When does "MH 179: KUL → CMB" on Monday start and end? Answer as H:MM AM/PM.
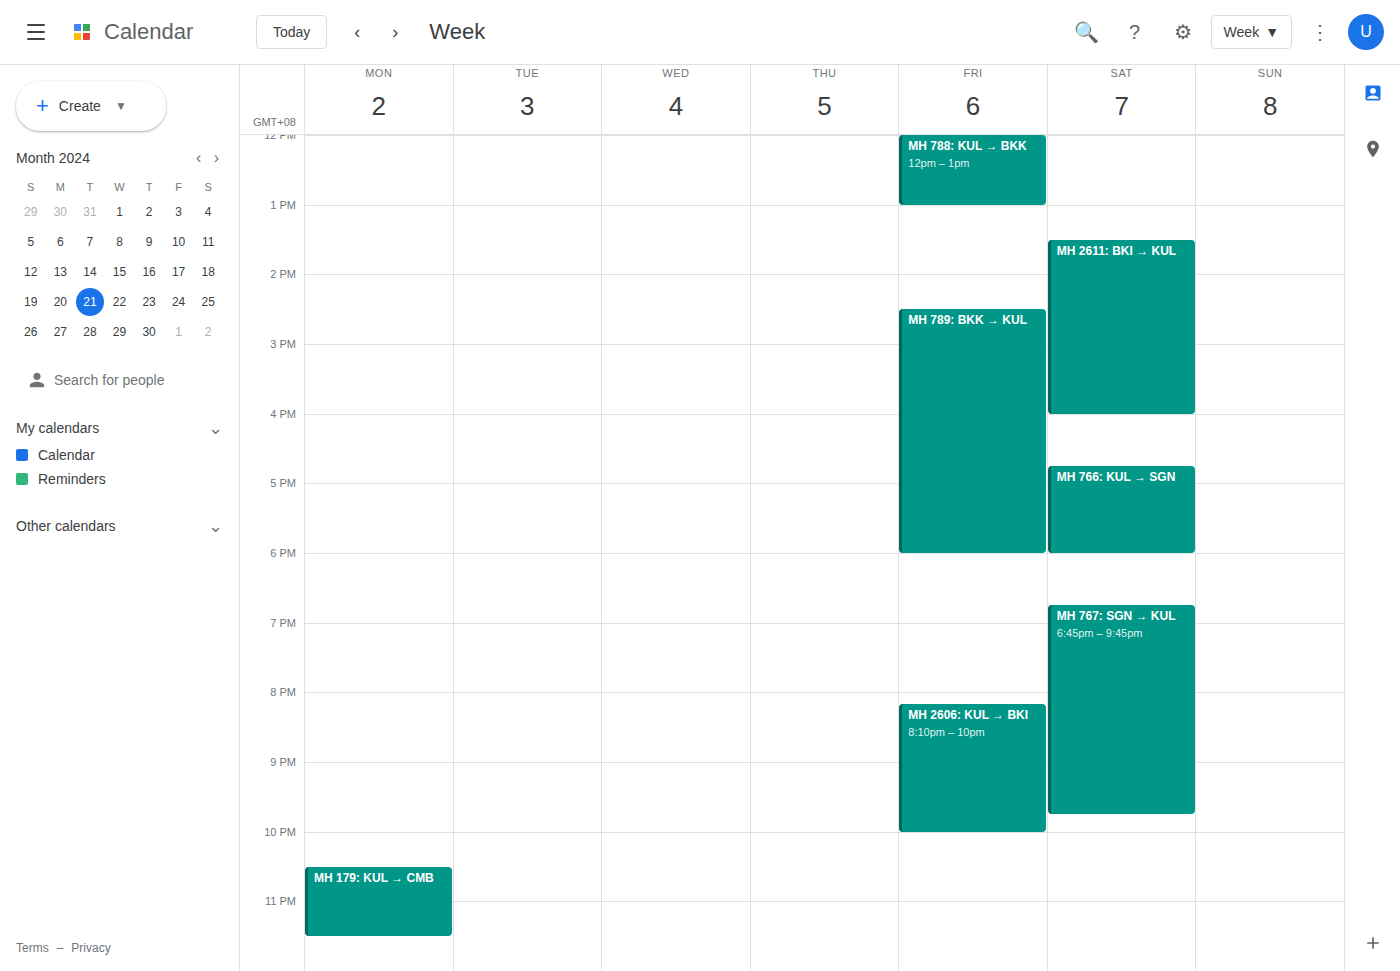
10:30 PM to 11:30 PM